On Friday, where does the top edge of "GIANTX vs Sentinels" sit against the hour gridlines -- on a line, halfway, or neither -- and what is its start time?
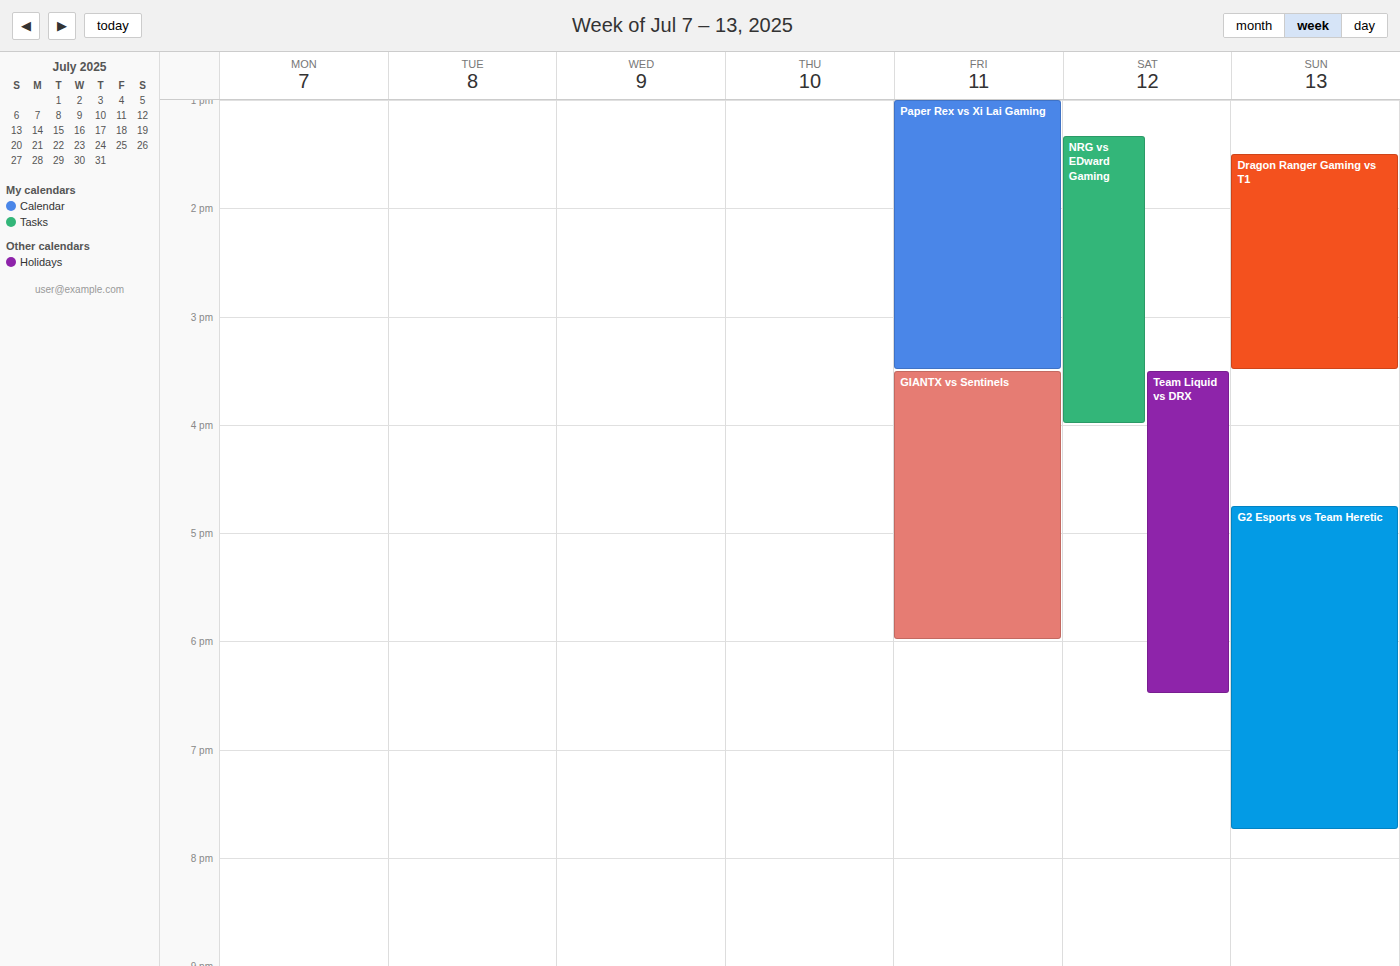
3:30 PM -- halfway between the 3 PM and 4 PM lines.